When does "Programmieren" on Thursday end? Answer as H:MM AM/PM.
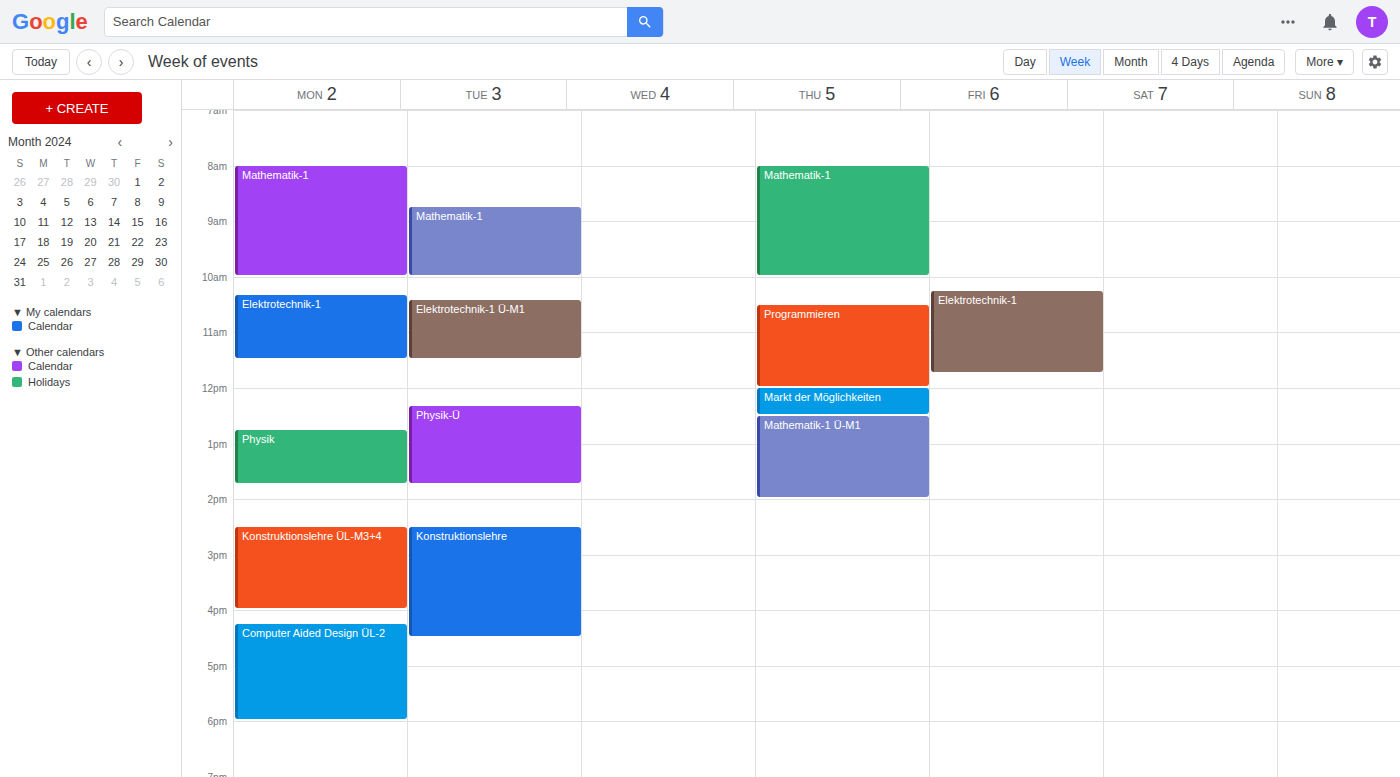
12:00 PM